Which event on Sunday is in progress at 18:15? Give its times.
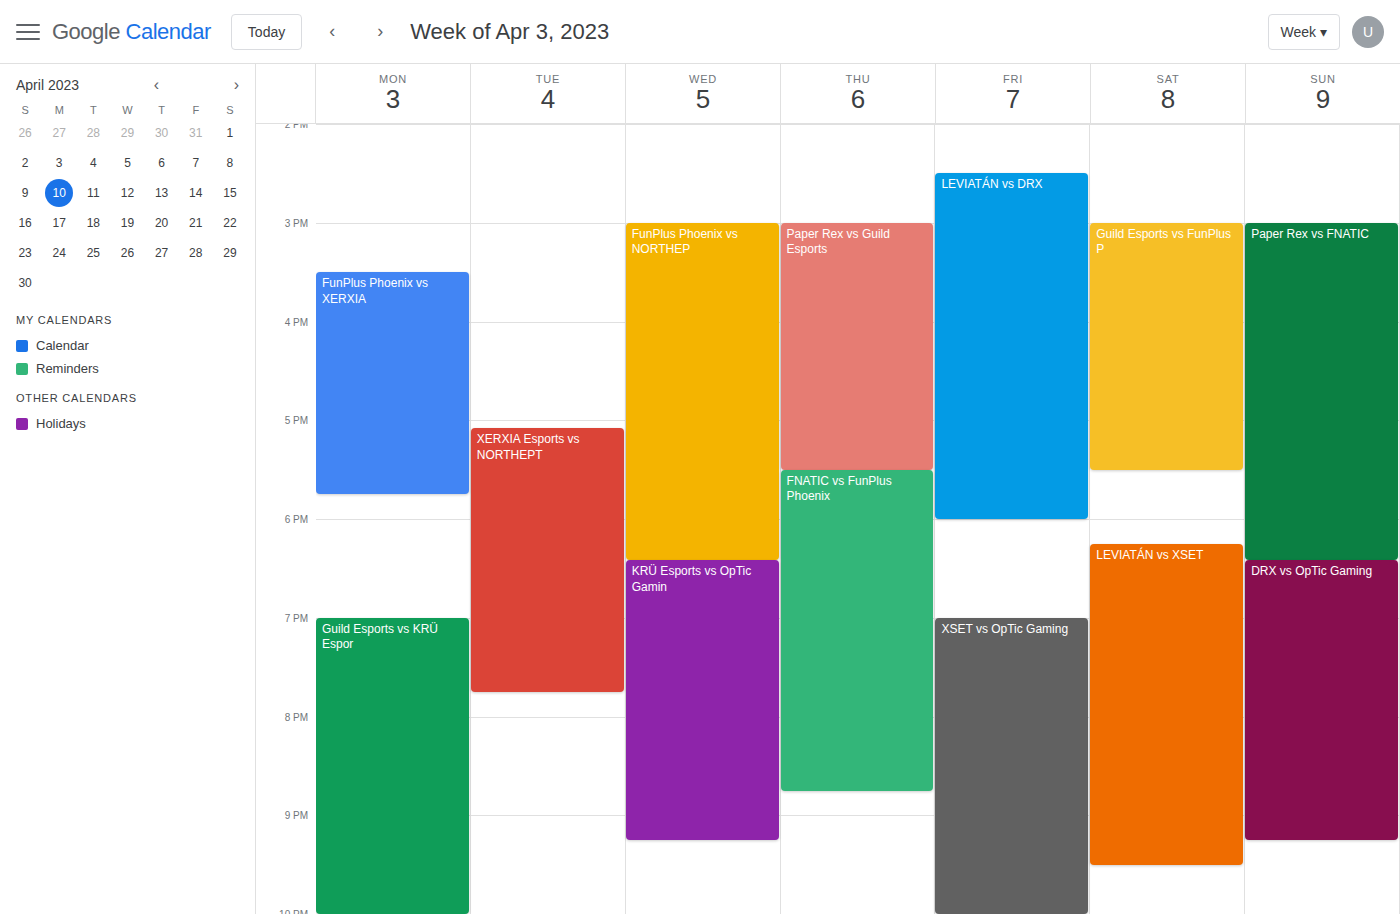
"Paper Rex vs FNATIC", 15:00 to 18:25